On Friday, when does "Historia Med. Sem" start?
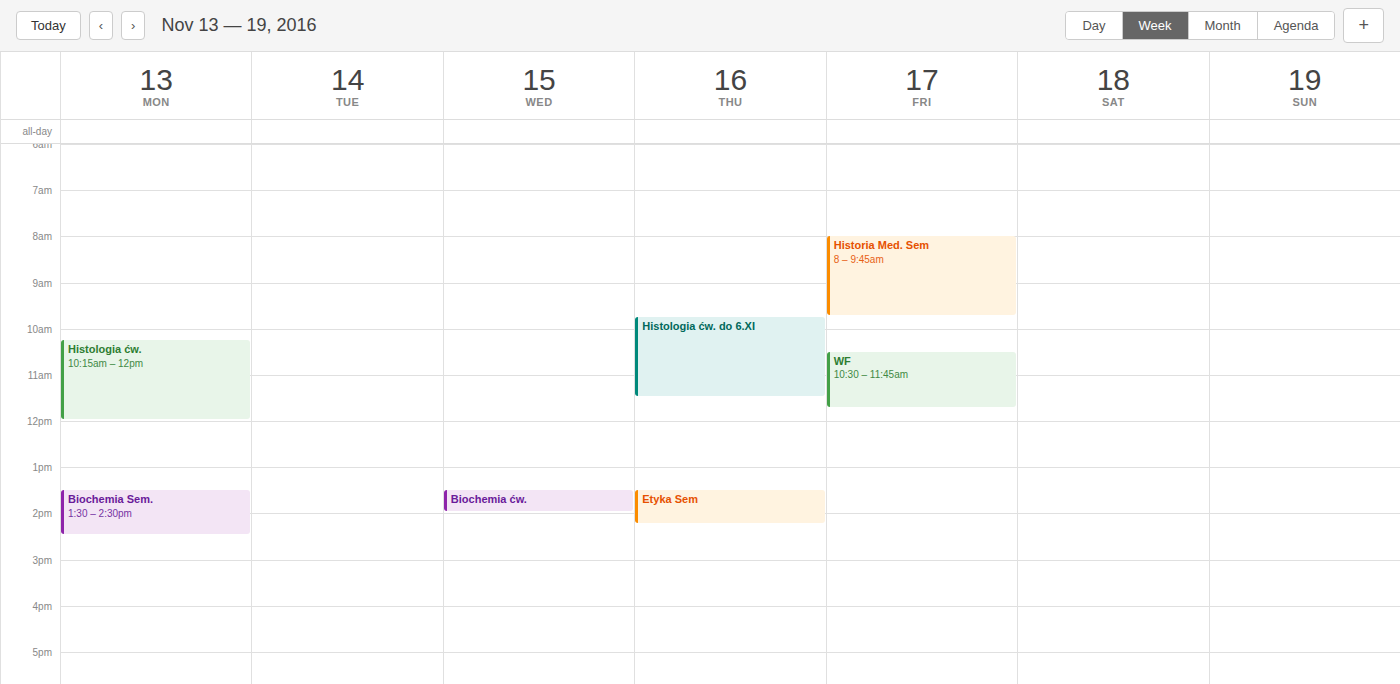
8:00 AM